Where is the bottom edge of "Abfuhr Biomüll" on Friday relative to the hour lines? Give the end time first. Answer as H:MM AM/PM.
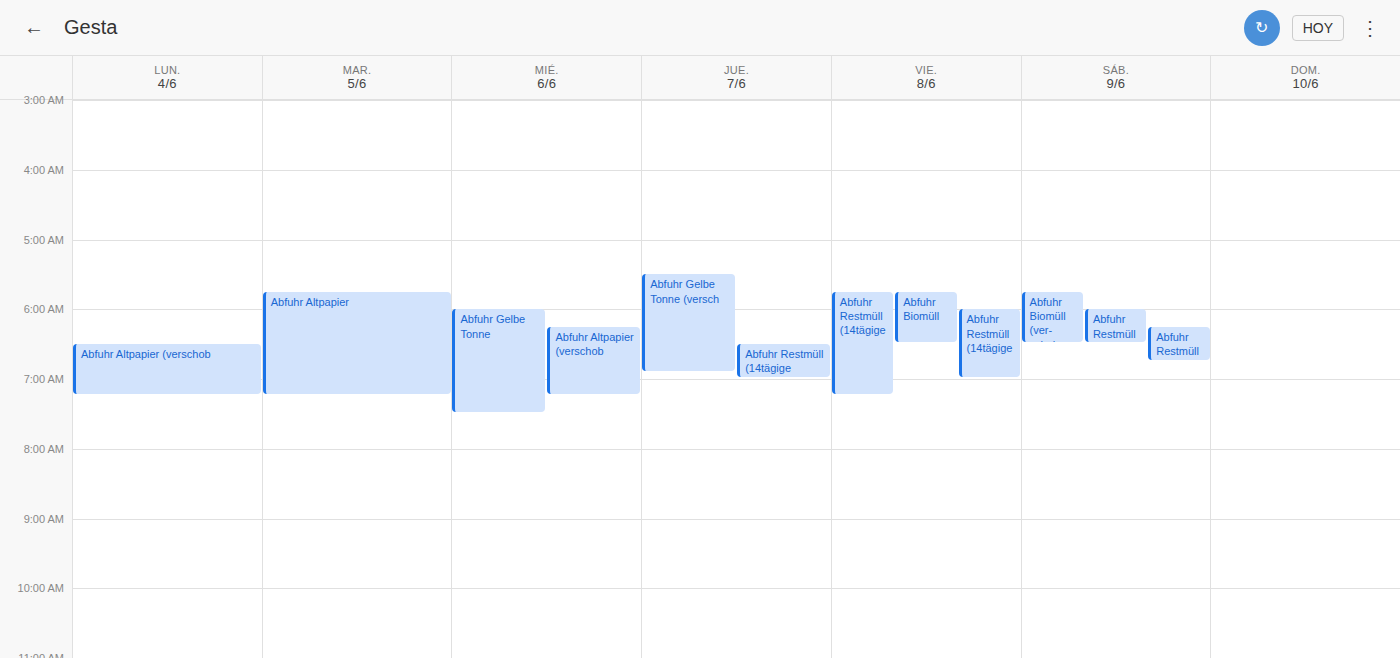
6:30 AM -- halfway between the 6 AM and 7 AM lines.